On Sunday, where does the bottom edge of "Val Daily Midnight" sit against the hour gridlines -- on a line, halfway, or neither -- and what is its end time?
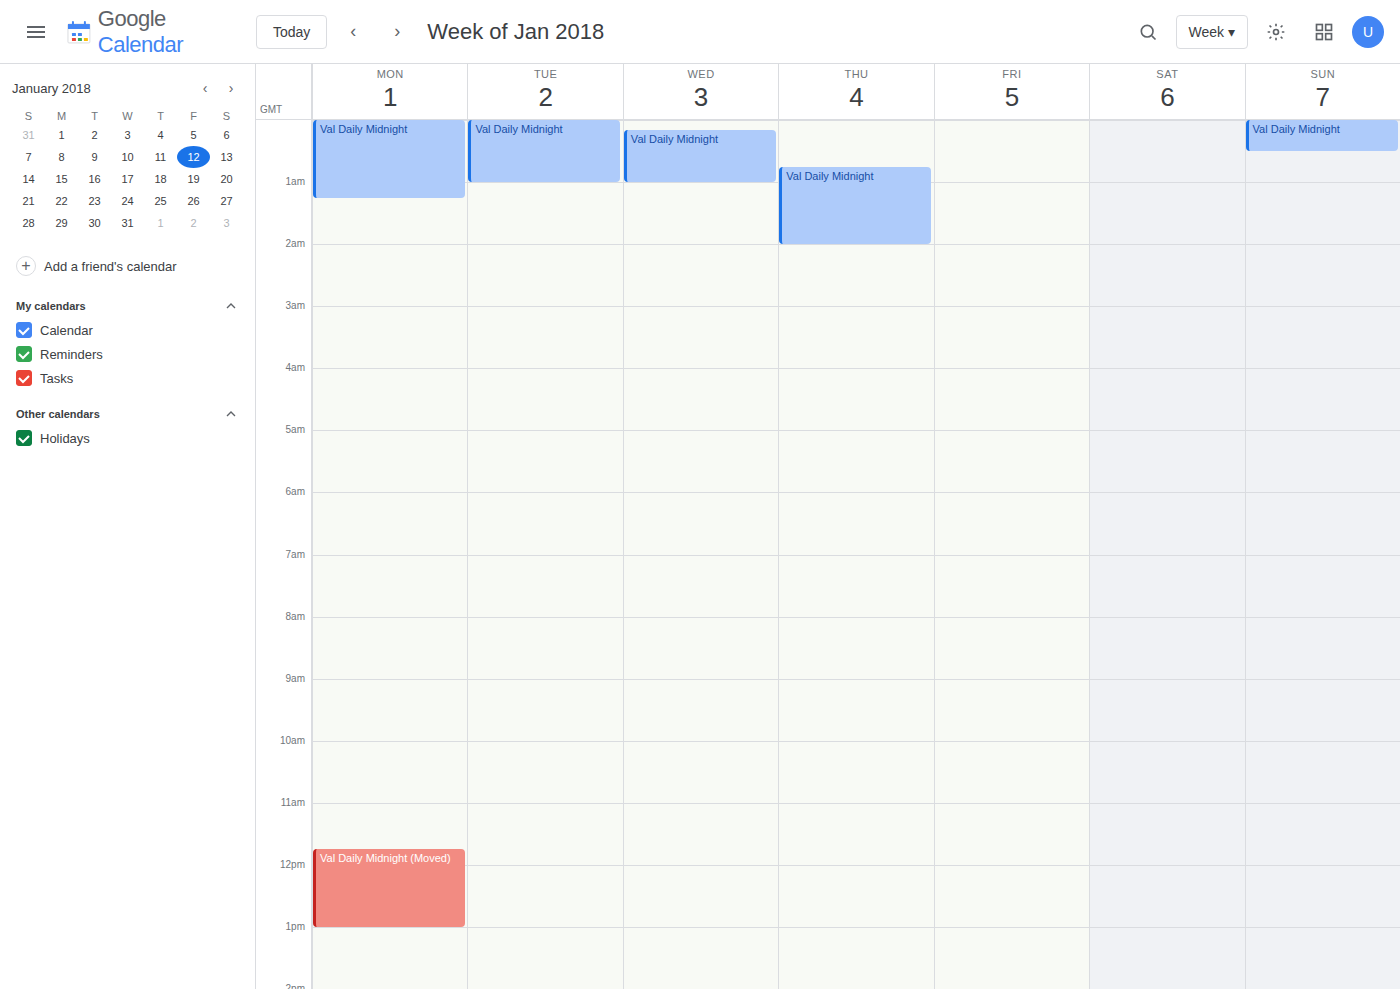
12:30 AM -- halfway between the 12 AM and 1 AM lines.